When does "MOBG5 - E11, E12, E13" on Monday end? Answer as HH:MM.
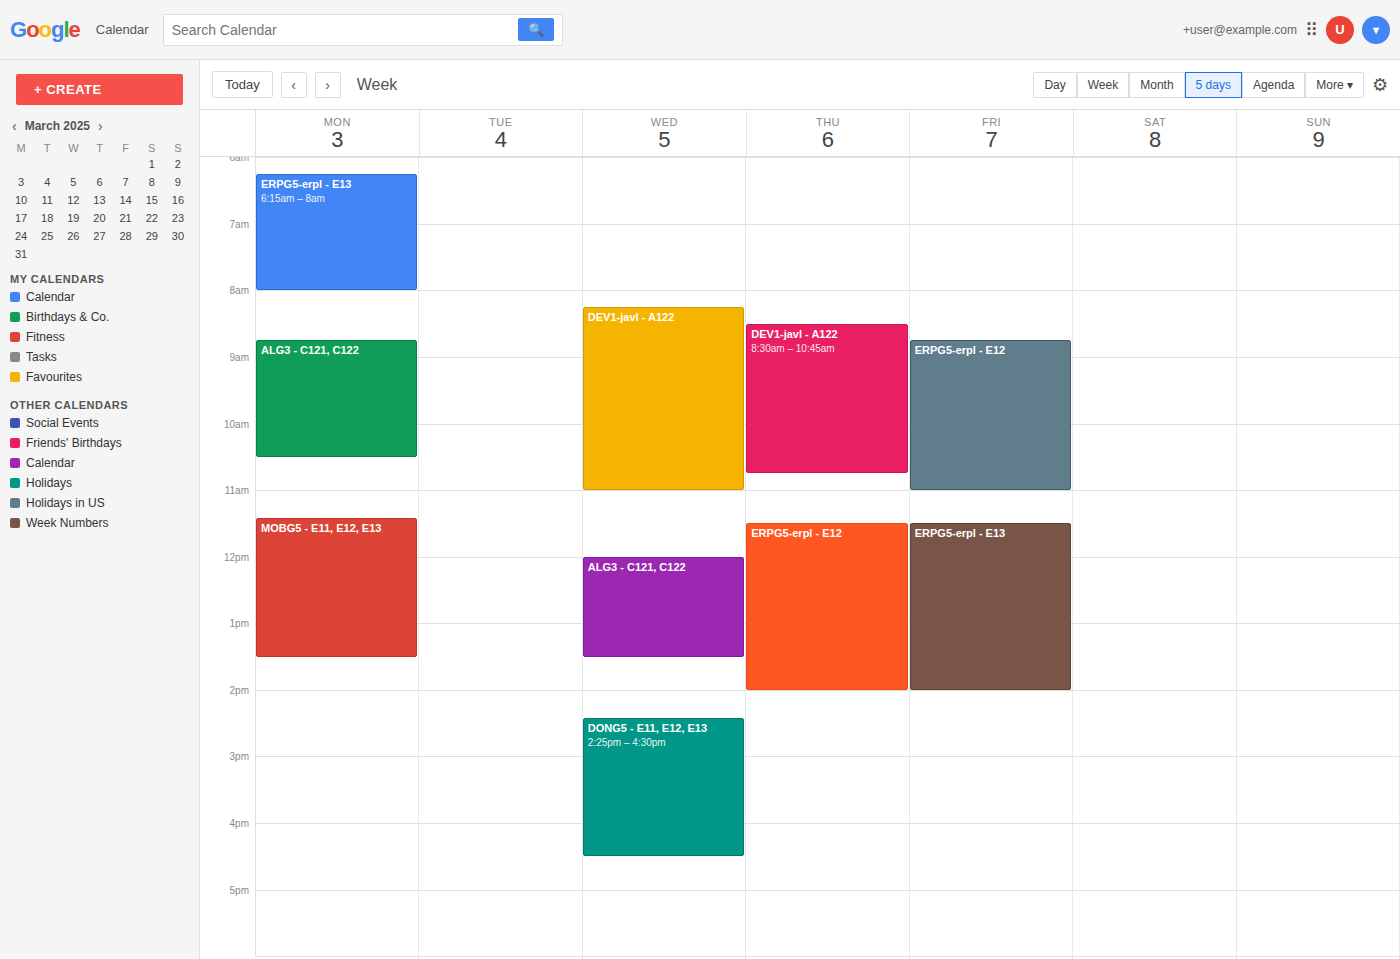
13:30